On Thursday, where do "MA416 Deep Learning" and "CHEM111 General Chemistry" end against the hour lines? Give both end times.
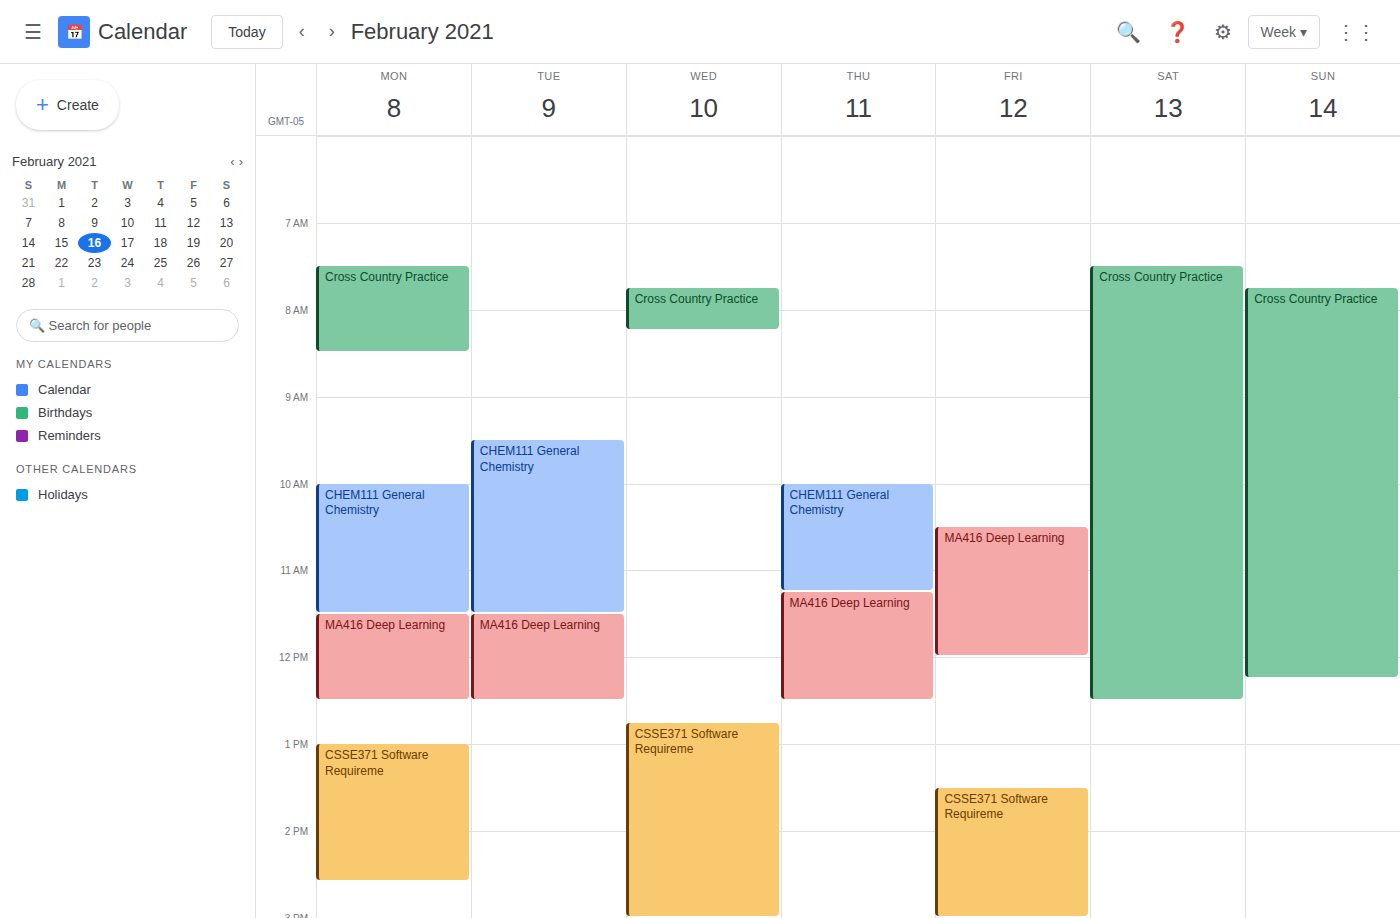
"MA416 Deep Learning": 12:30, halfway between the 12:00 and 13:00 lines. "CHEM111 General Chemistry": 11:15, neither: a quarter of the way from the 11:00 line to the 12:00 line.